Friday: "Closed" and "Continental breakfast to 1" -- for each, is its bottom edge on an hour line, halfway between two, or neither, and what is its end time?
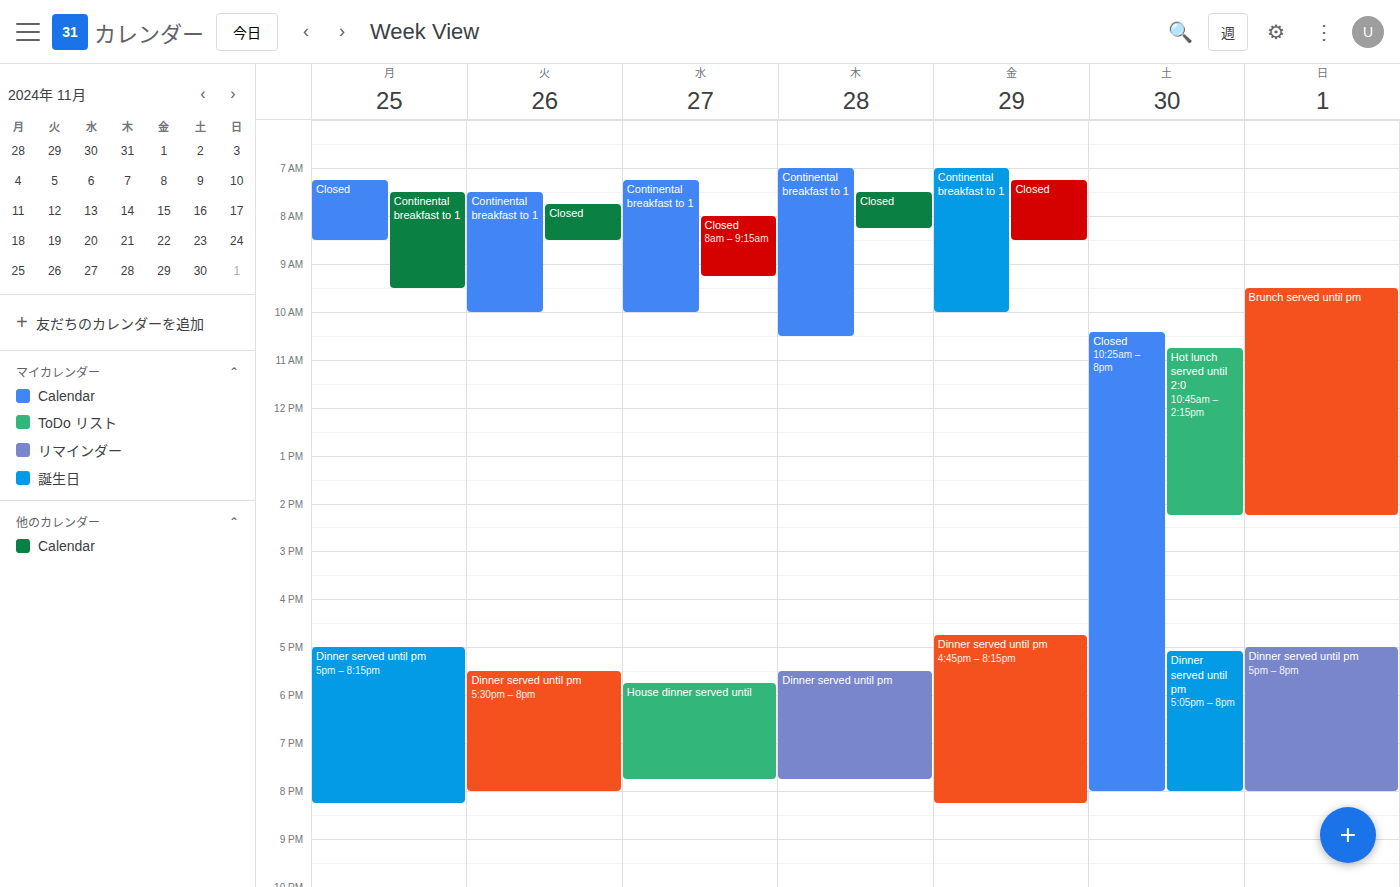
"Closed": 8:30 AM, halfway between the 8 AM and 9 AM lines. "Continental breakfast to 1": 10:00 AM, exactly on the 10 AM line.